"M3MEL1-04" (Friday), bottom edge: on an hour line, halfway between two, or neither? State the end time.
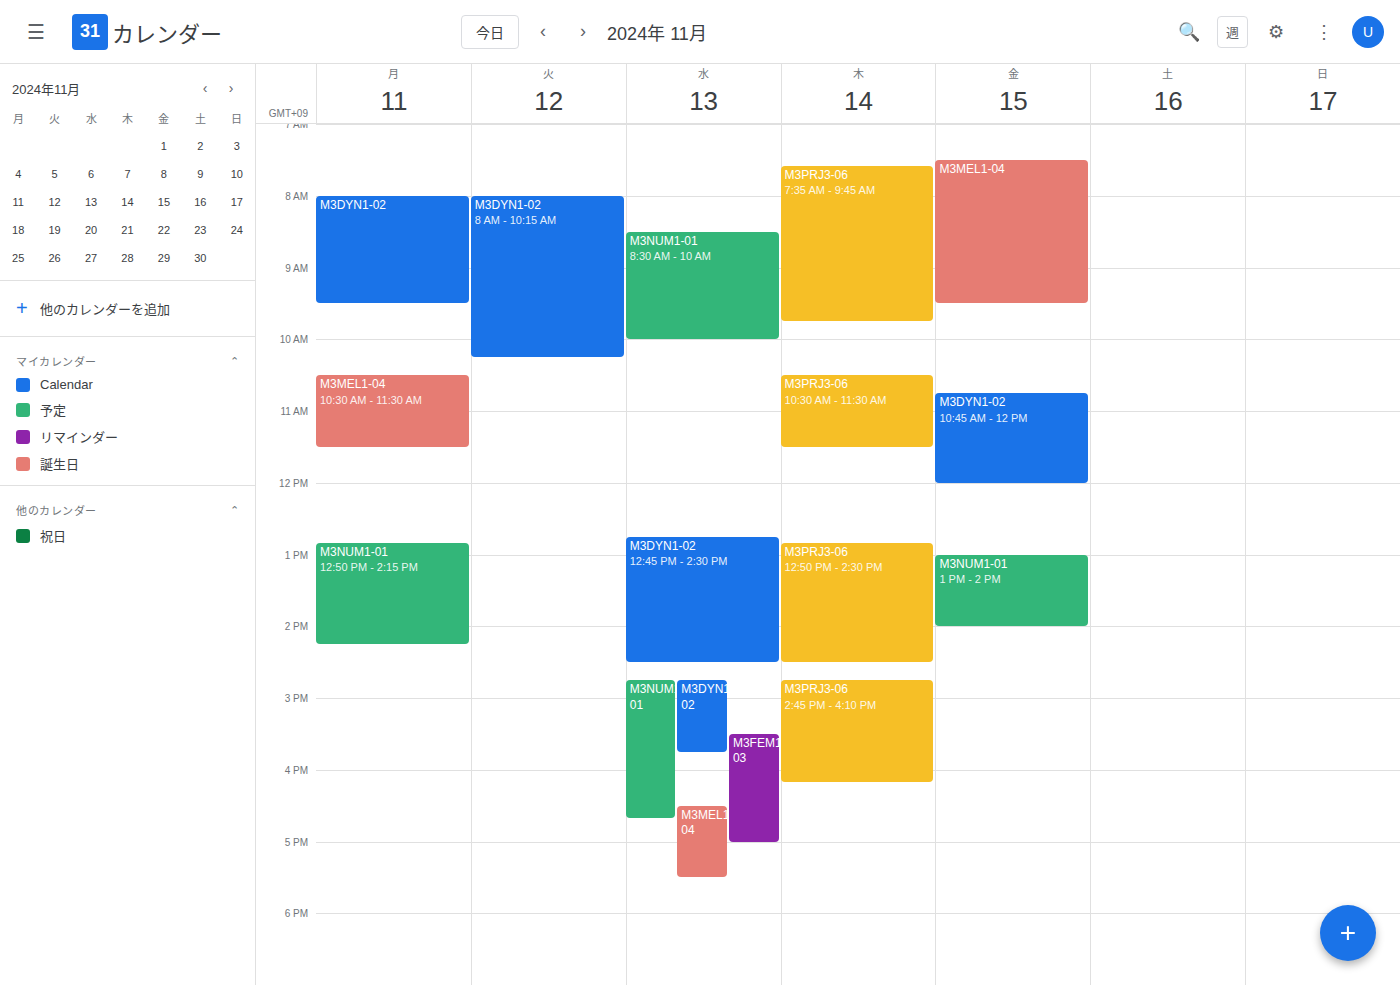
9:30 AM -- halfway between the 9 AM and 10 AM lines.